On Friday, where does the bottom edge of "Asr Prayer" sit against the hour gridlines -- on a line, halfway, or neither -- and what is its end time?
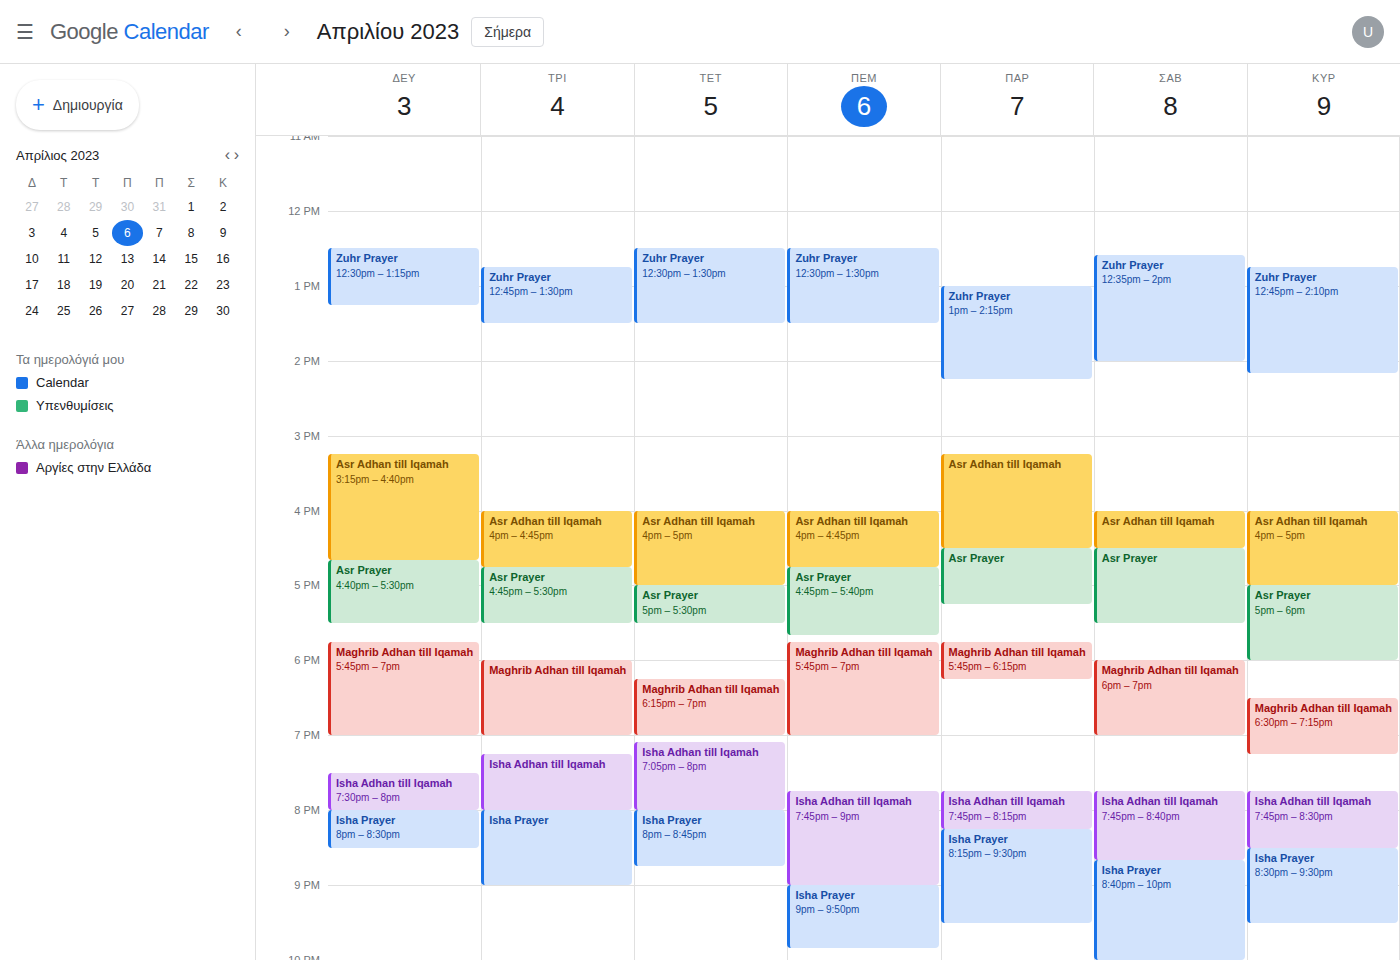
5:15 PM -- neither: a quarter of the way from the 5 PM line to the 6 PM line.